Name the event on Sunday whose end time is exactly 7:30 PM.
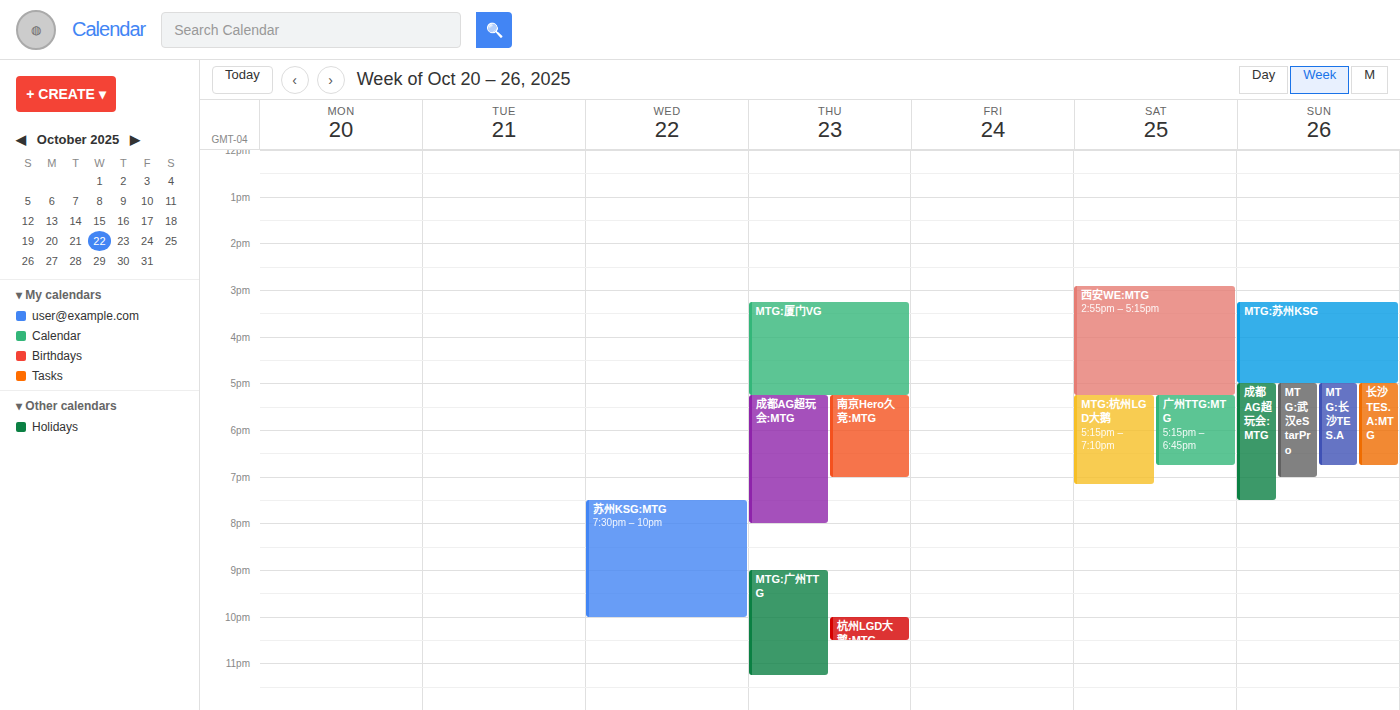
"成都AG超玩会:MTG"